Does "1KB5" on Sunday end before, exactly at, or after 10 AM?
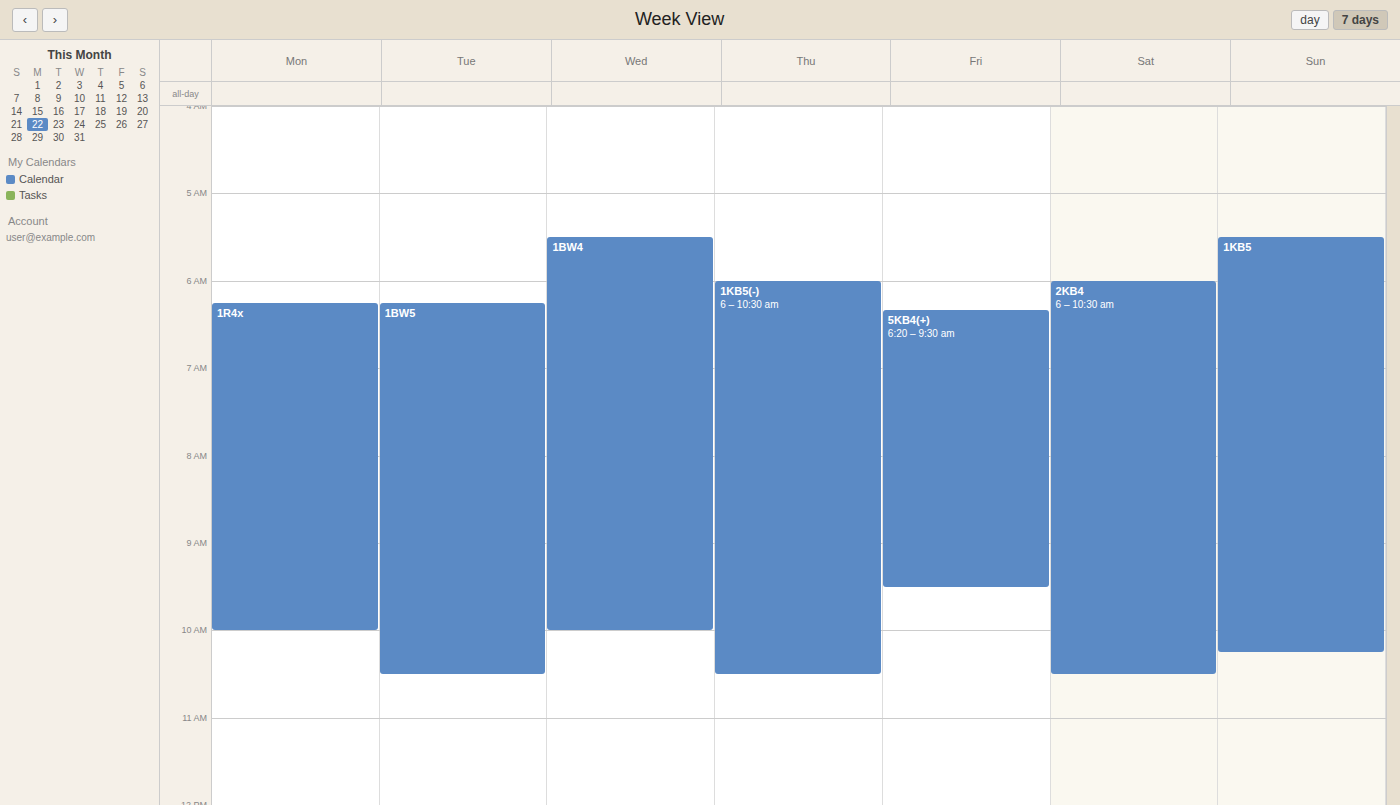
10:15 AM -- after 10 AM, 15 minutes below the 10 AM line.